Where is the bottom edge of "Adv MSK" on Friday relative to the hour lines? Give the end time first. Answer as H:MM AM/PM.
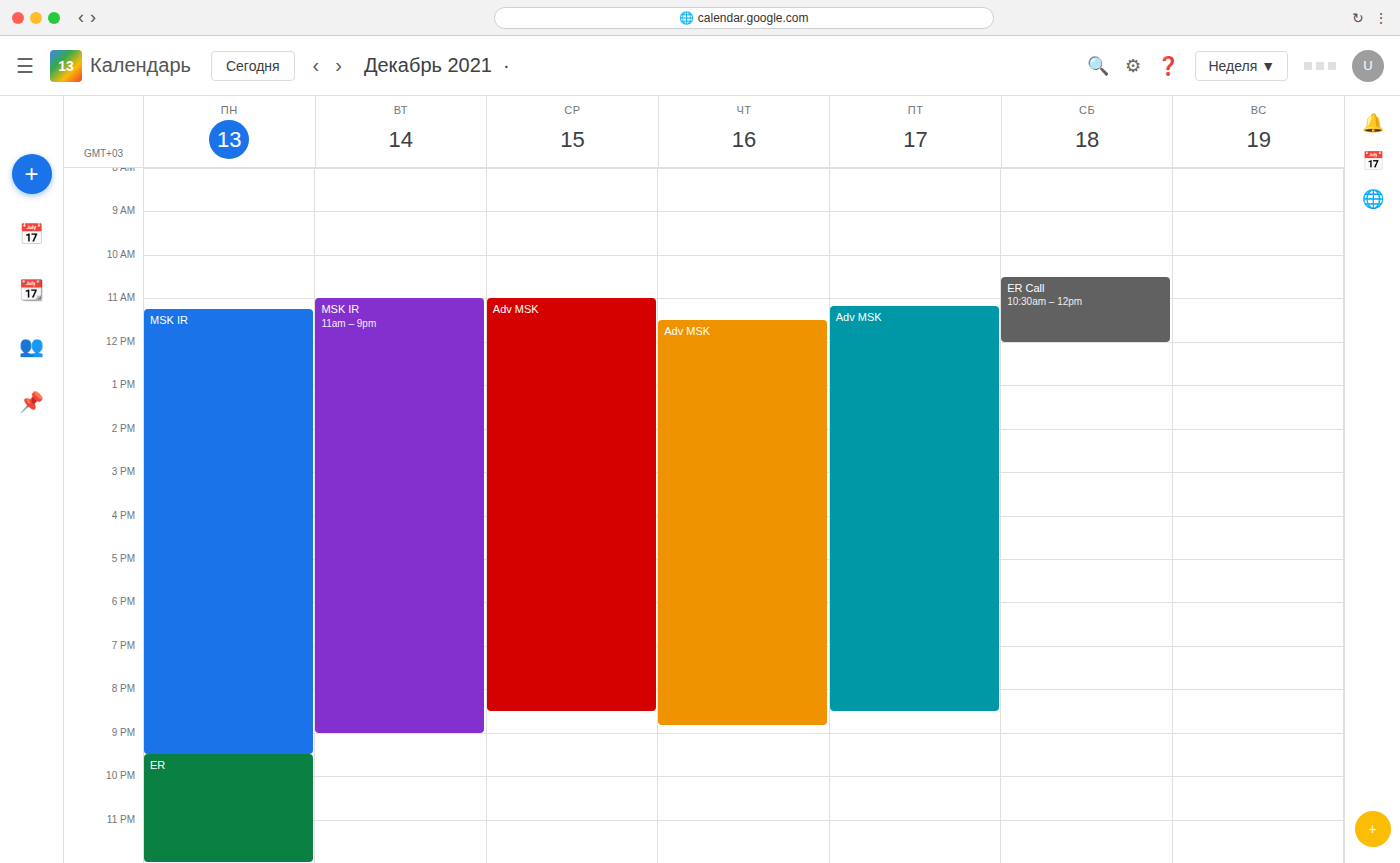
8:30 PM -- halfway between the 8 PM and 9 PM lines.